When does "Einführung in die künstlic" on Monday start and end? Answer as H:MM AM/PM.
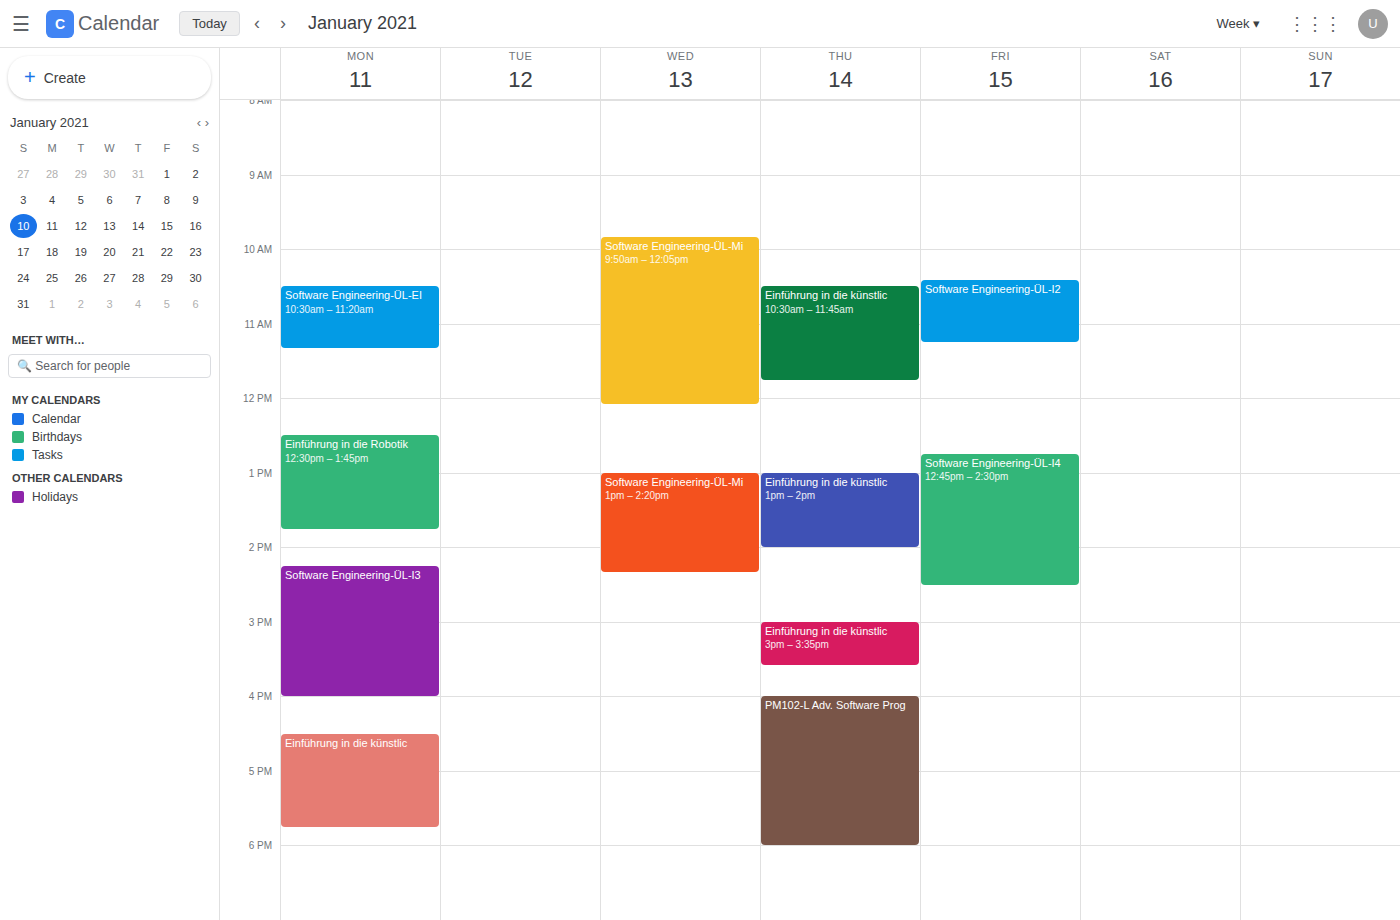
4:30 PM to 5:45 PM